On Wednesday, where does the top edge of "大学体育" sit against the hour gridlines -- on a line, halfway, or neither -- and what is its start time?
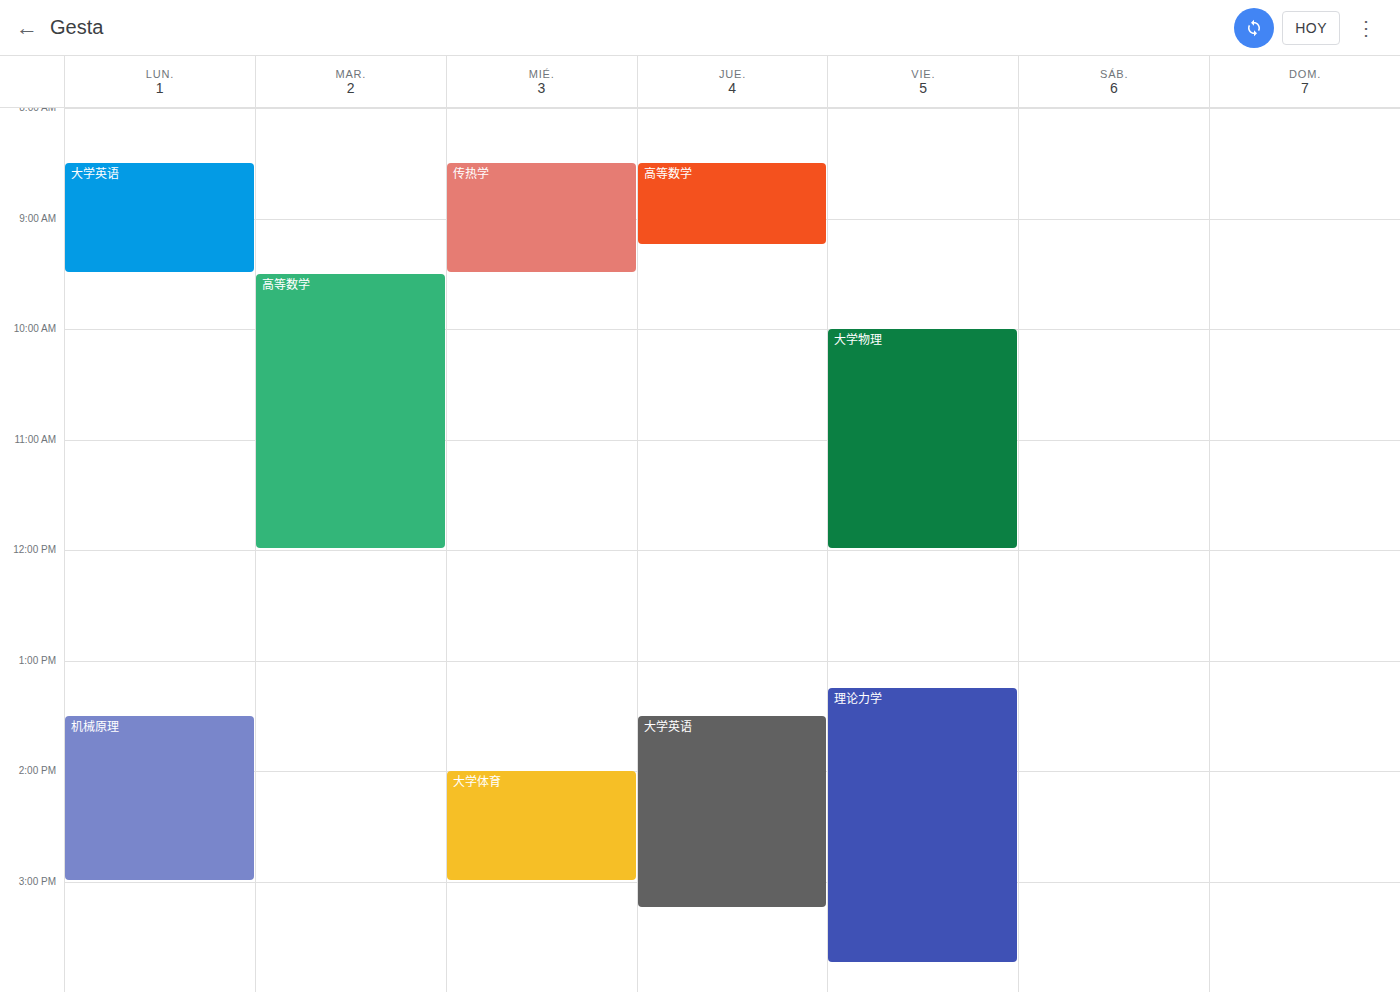
2:00 PM -- exactly on the 2 PM line.